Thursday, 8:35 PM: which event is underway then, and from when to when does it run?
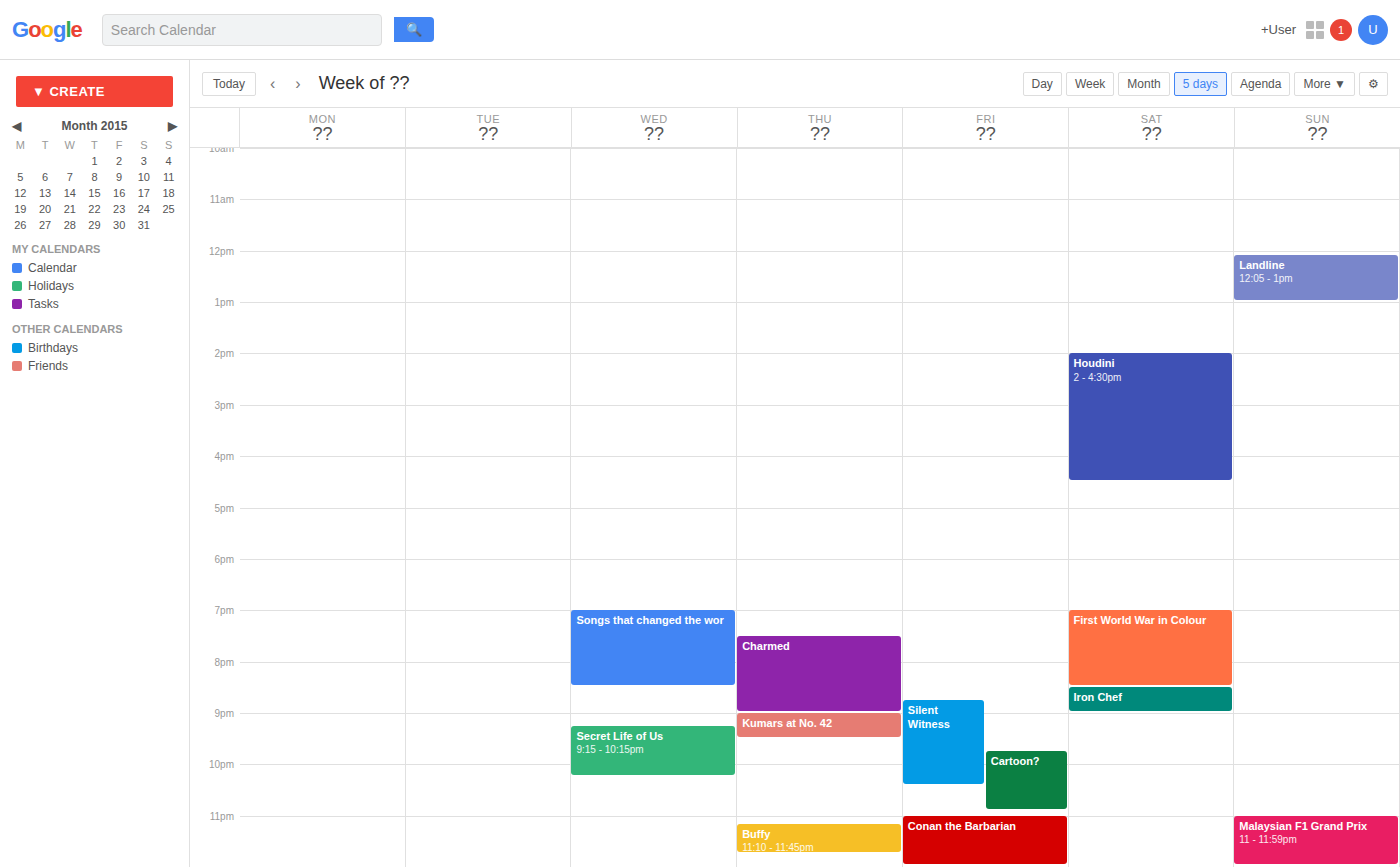
"Charmed", 7:30 PM to 9:00 PM